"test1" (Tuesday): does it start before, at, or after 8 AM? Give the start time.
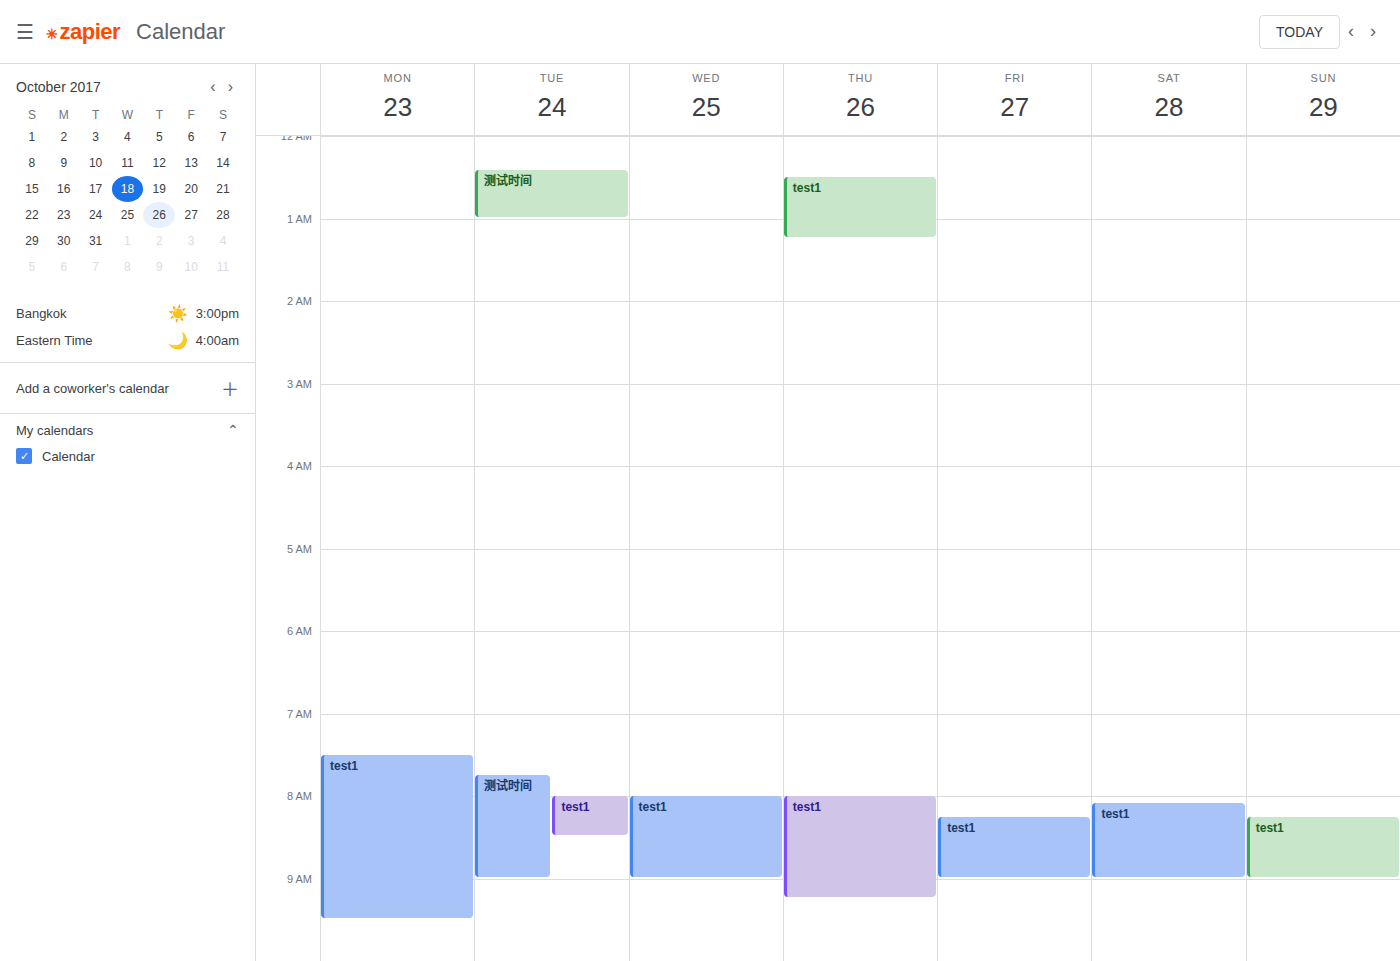
8:00 AM -- exactly at 8 AM, on the 8 AM line.